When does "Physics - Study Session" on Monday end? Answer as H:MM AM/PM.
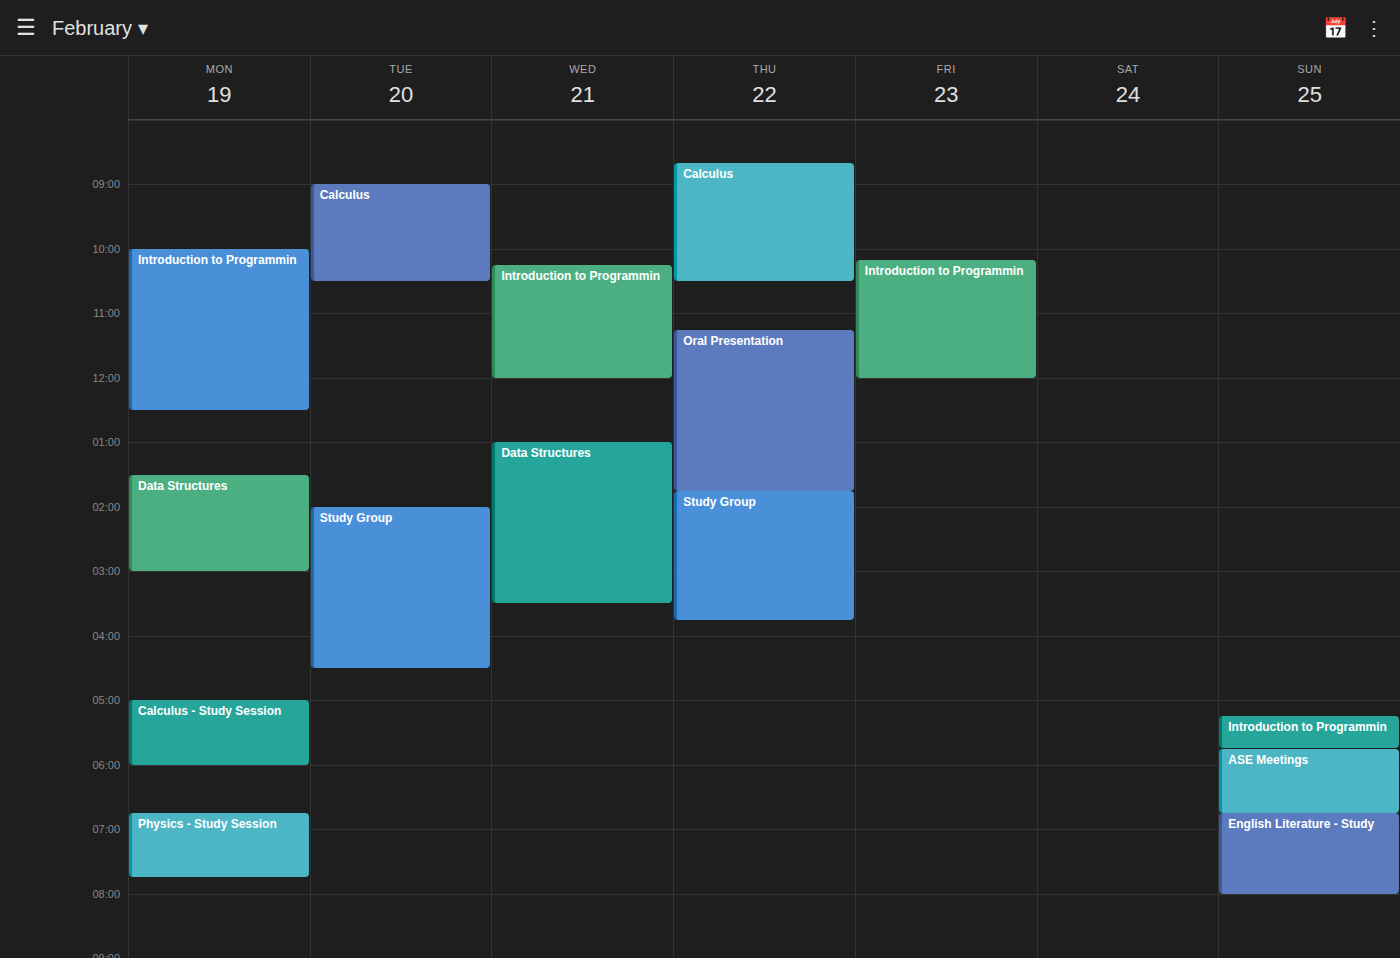
7:45 PM